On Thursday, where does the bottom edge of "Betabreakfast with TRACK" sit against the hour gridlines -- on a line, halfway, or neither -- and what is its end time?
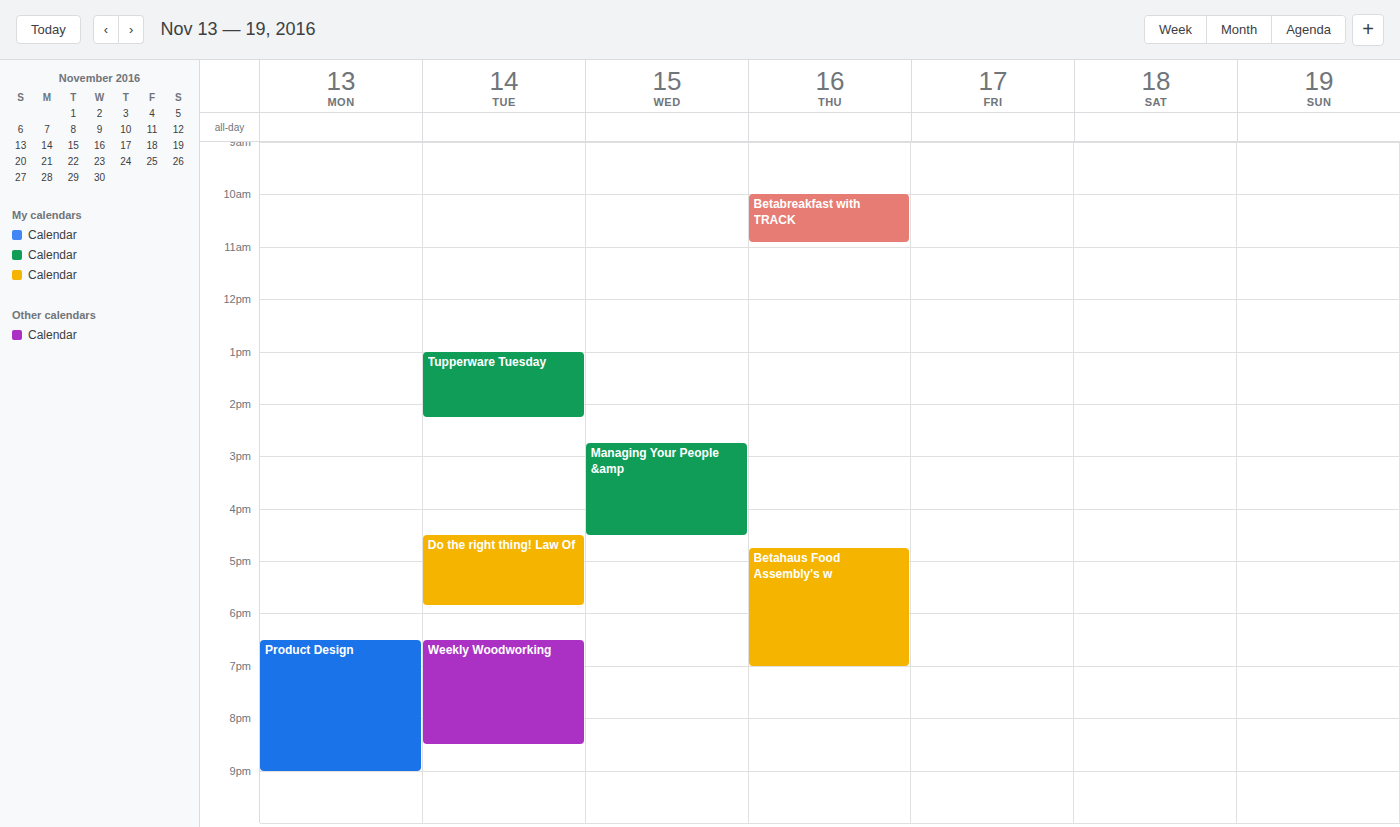
10:55 -- neither: 55 minutes below the 10:00 line and 5 minutes above the 11:00 line.